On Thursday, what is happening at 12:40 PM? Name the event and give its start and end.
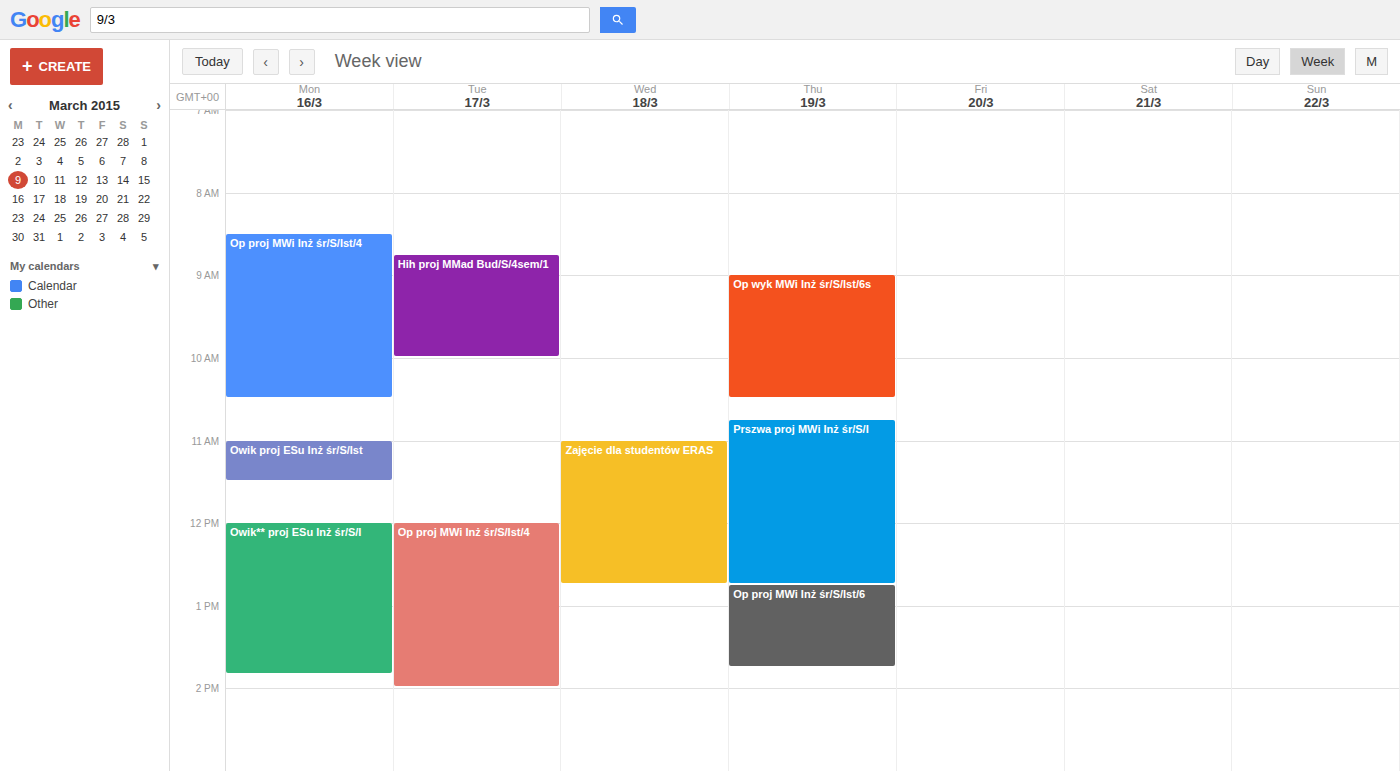
"Prszwa proj MWi Inż śr/S/I", 10:45 AM to 12:45 PM